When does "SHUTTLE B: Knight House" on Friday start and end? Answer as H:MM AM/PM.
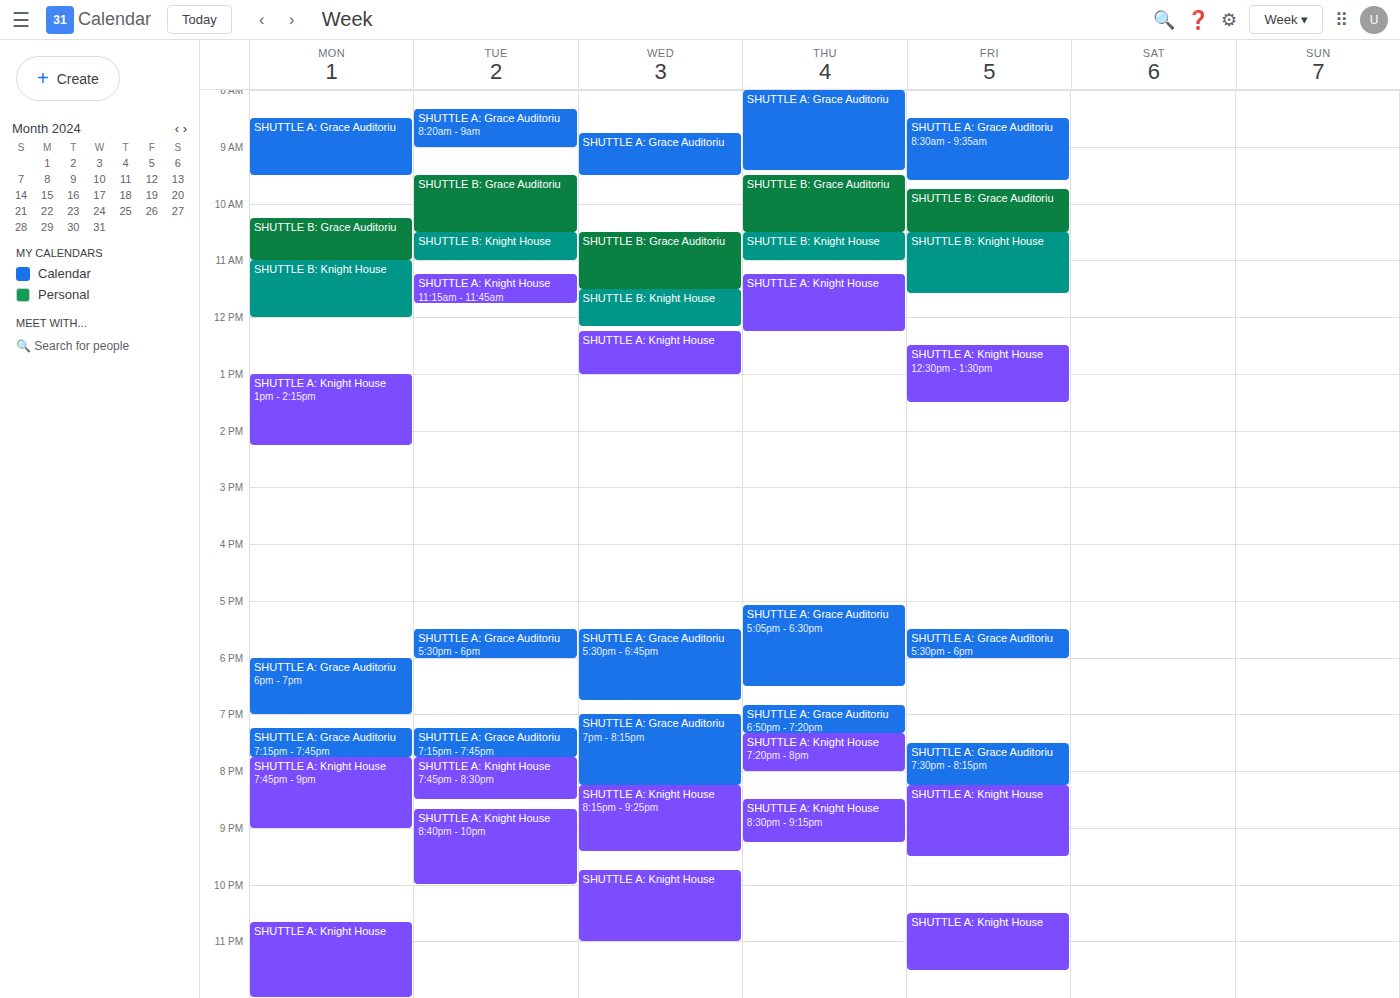
10:30 AM to 11:35 AM